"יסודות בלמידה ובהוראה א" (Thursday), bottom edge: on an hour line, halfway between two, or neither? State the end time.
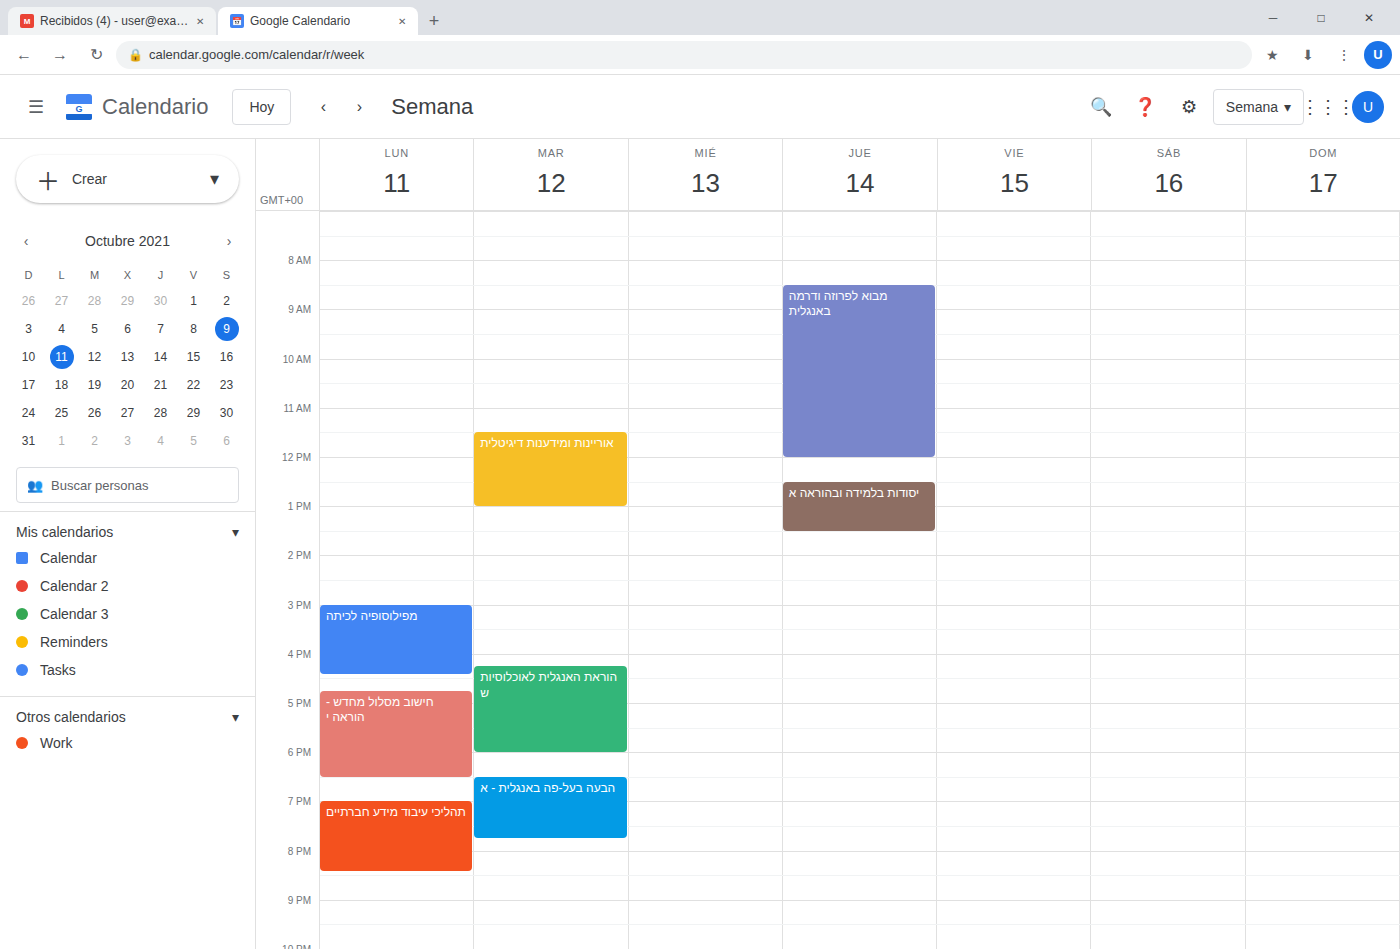
1:30 PM -- halfway between the 1 PM and 2 PM lines.